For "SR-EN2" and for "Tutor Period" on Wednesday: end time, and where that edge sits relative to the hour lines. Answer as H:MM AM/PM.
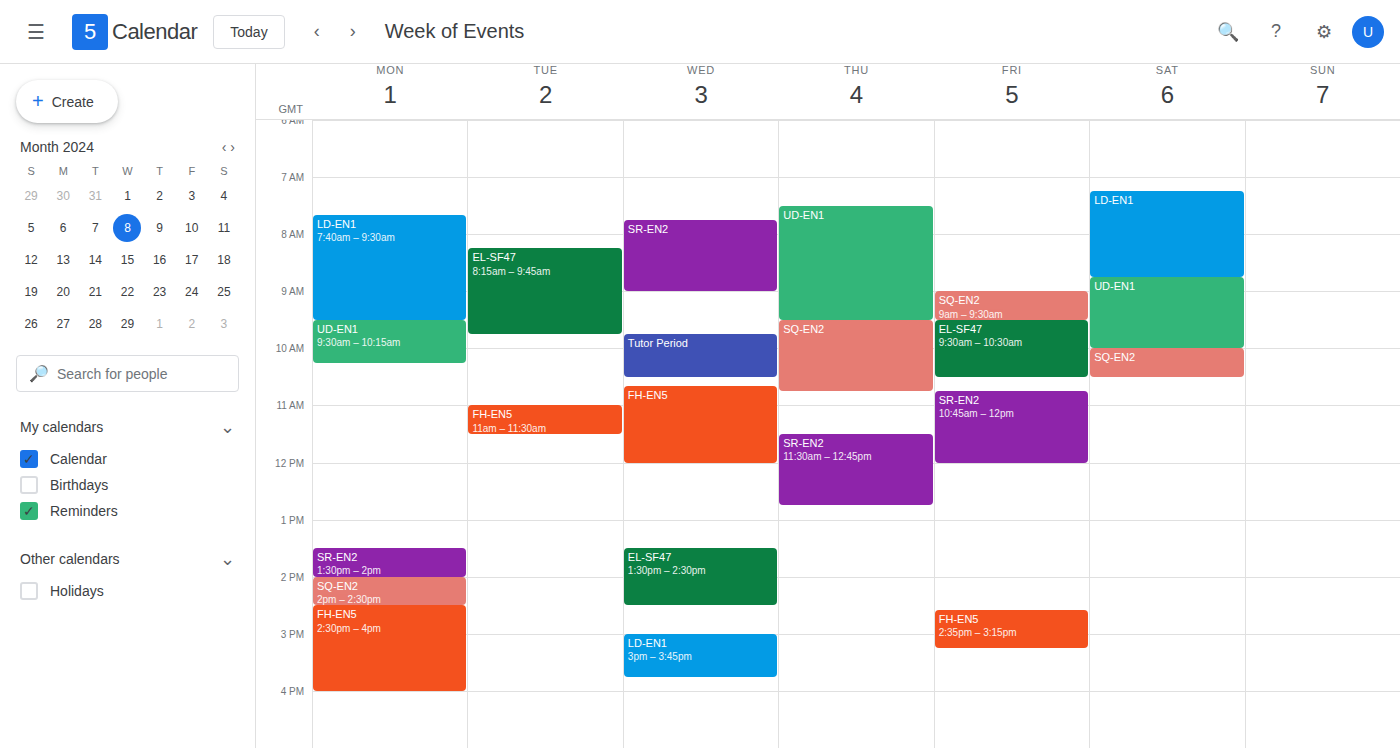
"SR-EN2": 9:00 AM, exactly on the 9 AM line. "Tutor Period": 10:30 AM, halfway between the 10 AM and 11 AM lines.